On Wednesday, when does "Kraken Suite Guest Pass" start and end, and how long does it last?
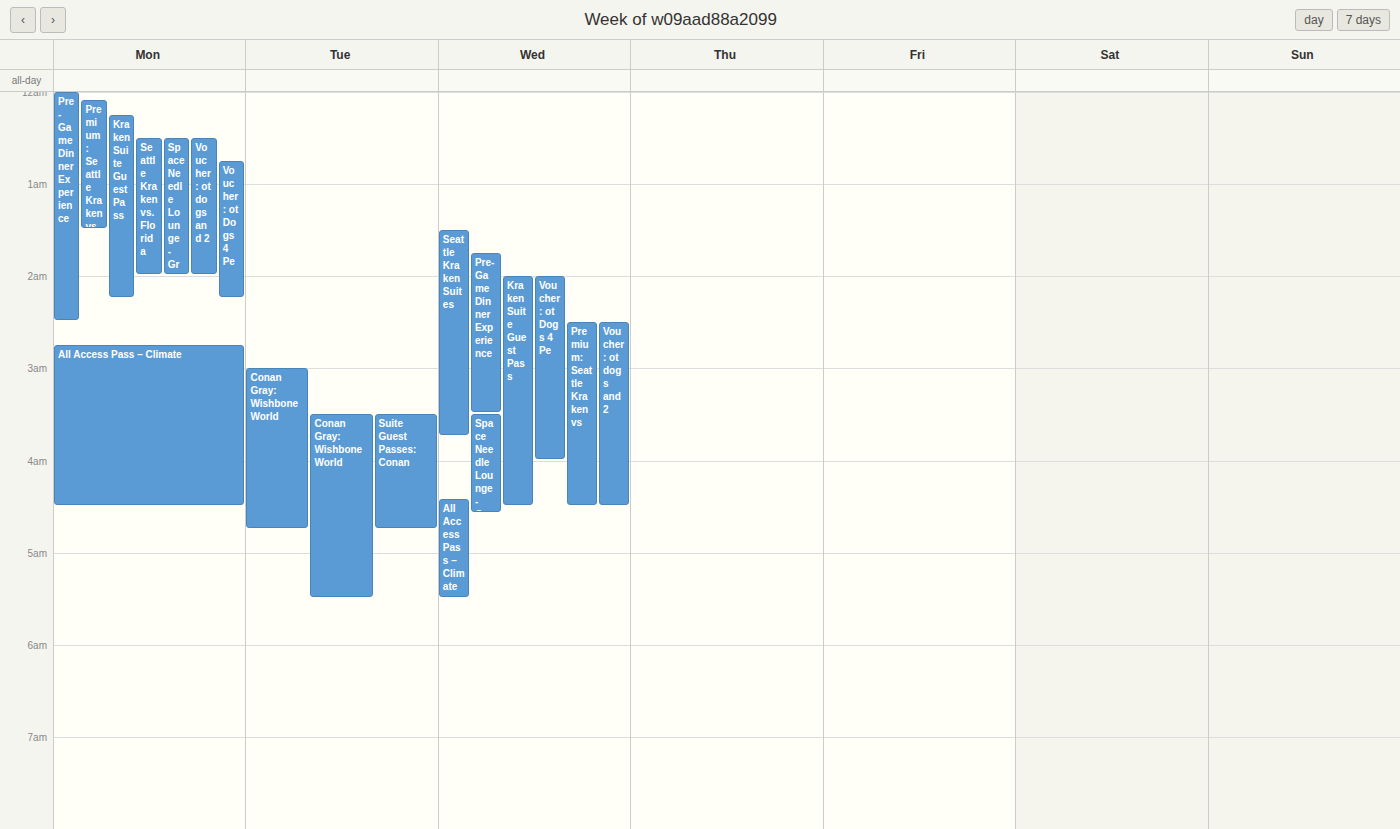
2:00 AM to 4:30 AM, 2 hours 30 minutes